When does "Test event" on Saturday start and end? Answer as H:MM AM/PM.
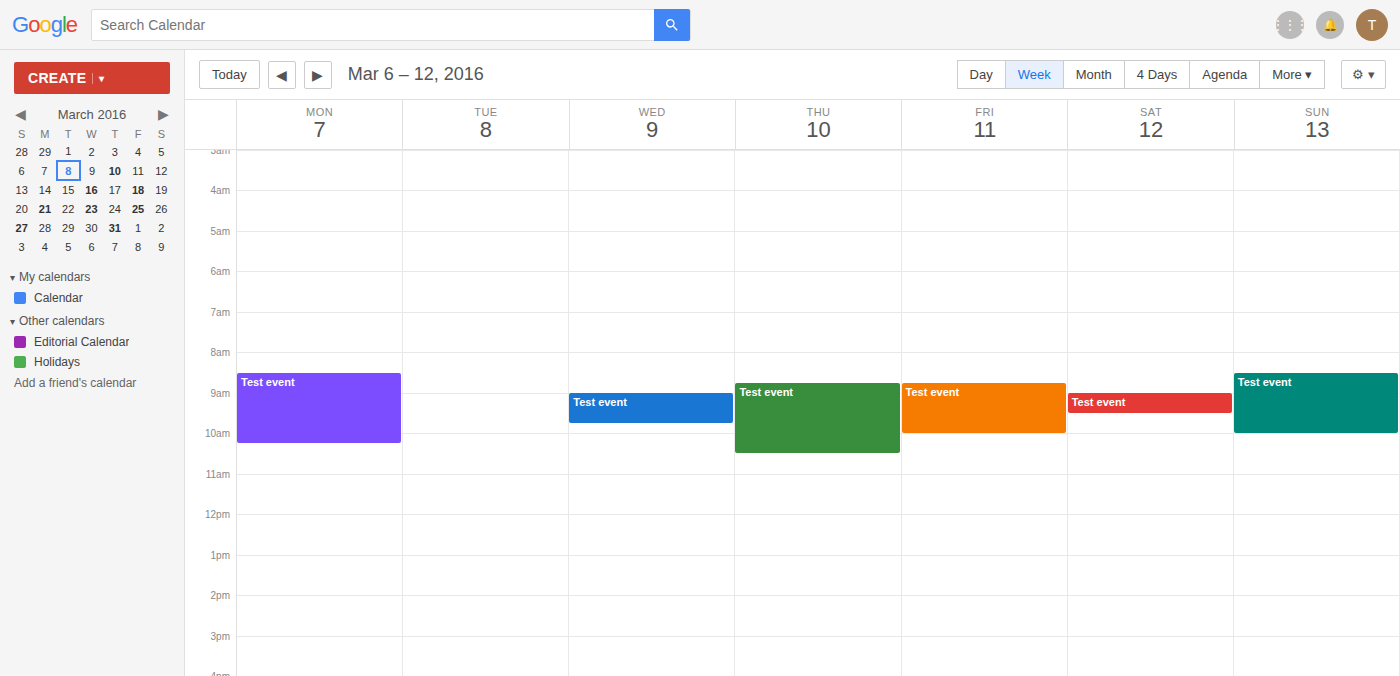
9:00 AM to 9:30 AM